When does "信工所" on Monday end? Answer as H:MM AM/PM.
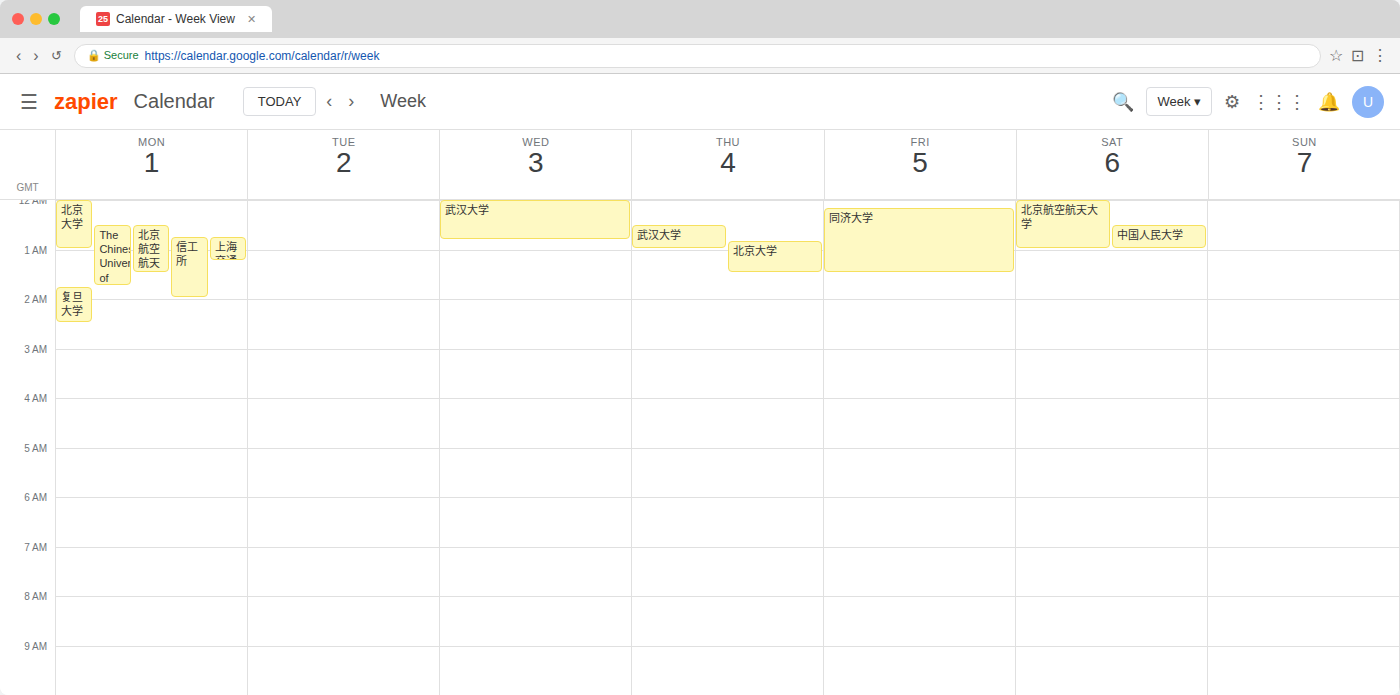
2:00 AM